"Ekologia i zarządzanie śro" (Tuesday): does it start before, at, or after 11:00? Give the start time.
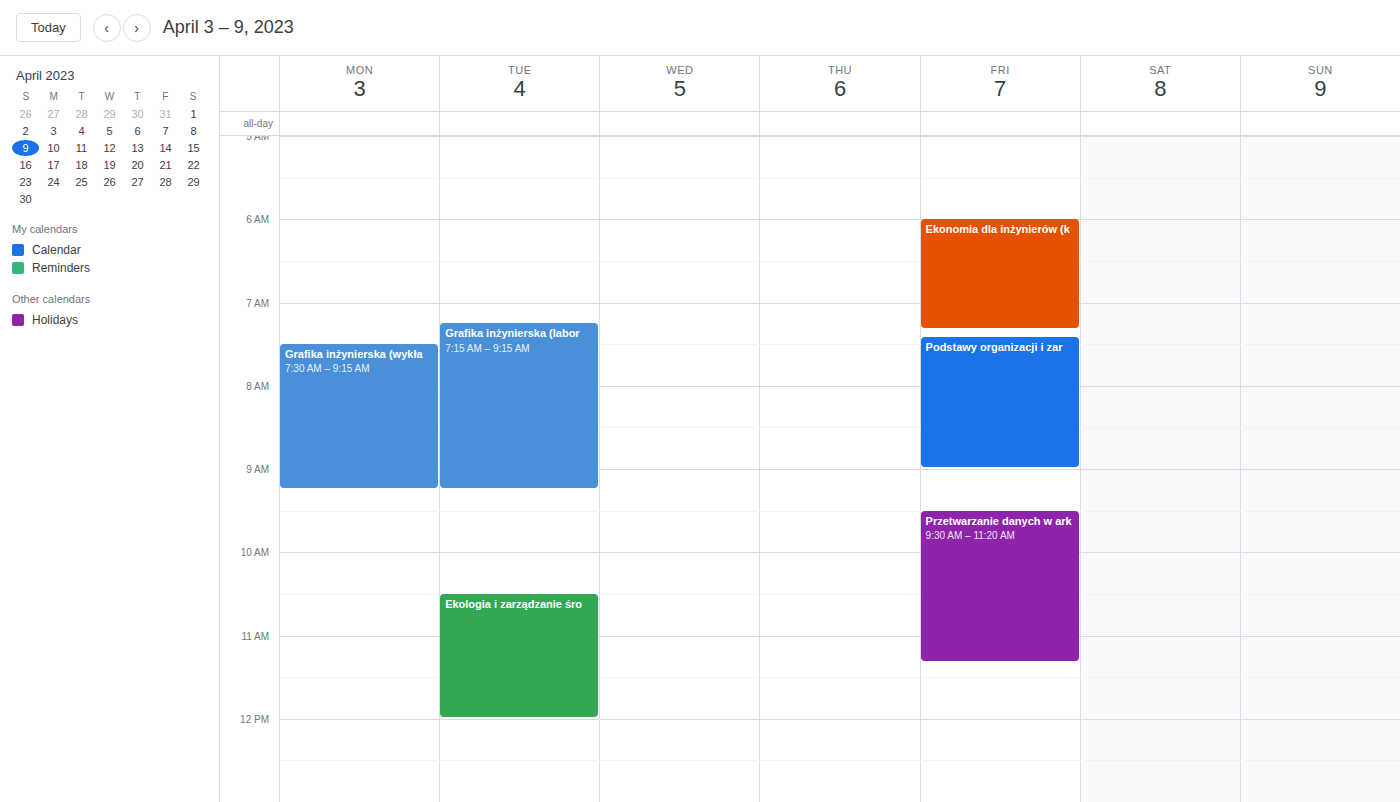
10:30 -- before 11:00, 30 minutes above the 11:00 line.